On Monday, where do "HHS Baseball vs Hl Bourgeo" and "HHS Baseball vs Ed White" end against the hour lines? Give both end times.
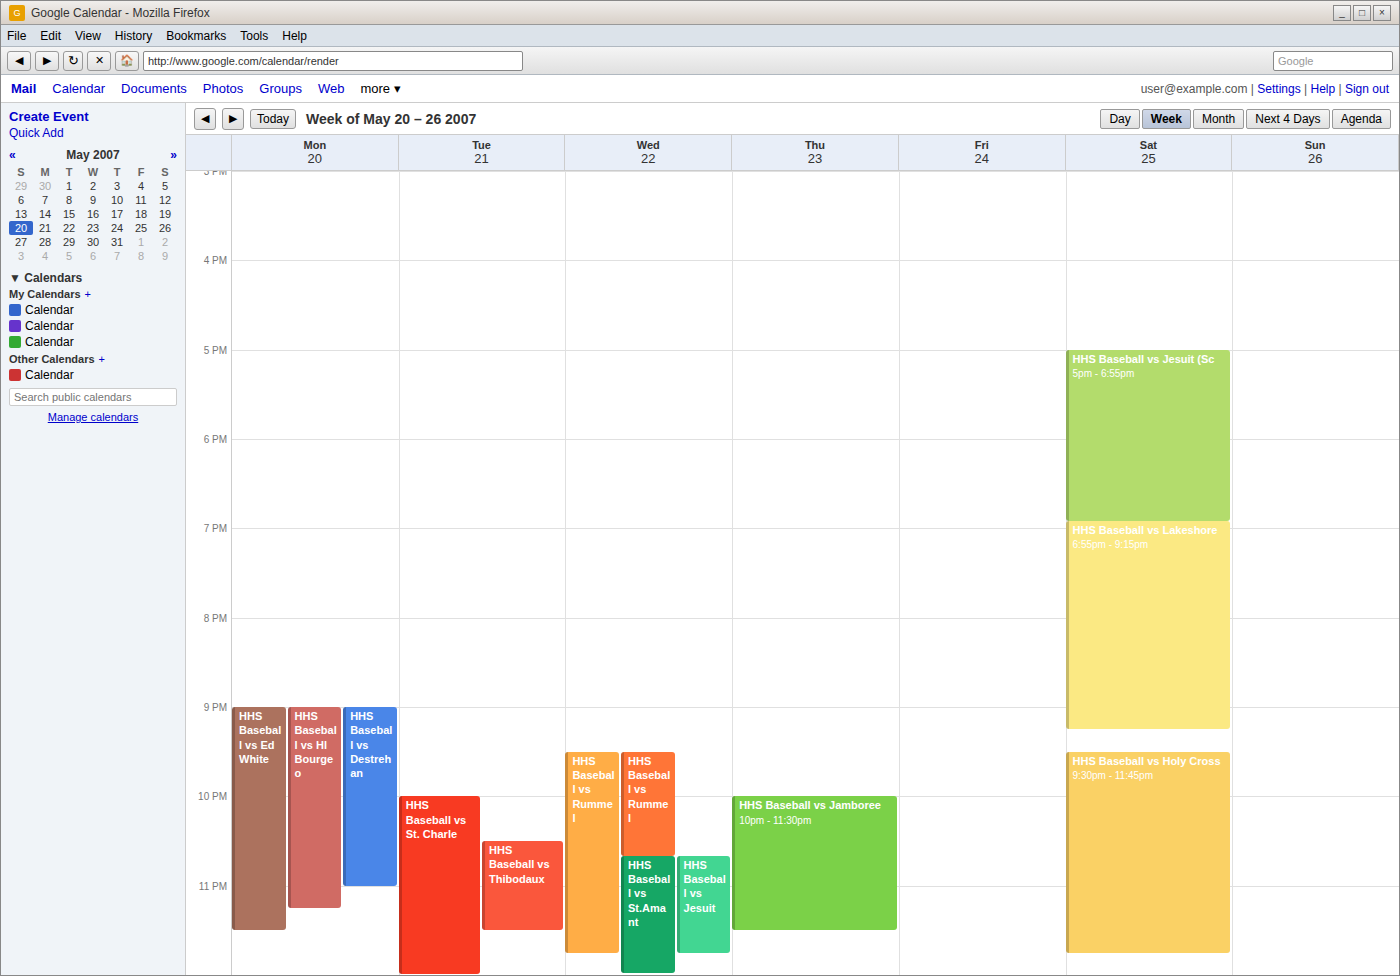
"HHS Baseball vs Hl Bourgeo": 11:15 PM, neither: a quarter of the way from the 11 PM line to the 12 AM line. "HHS Baseball vs Ed White": 11:30 PM, halfway between the 11 PM and 12 AM lines.